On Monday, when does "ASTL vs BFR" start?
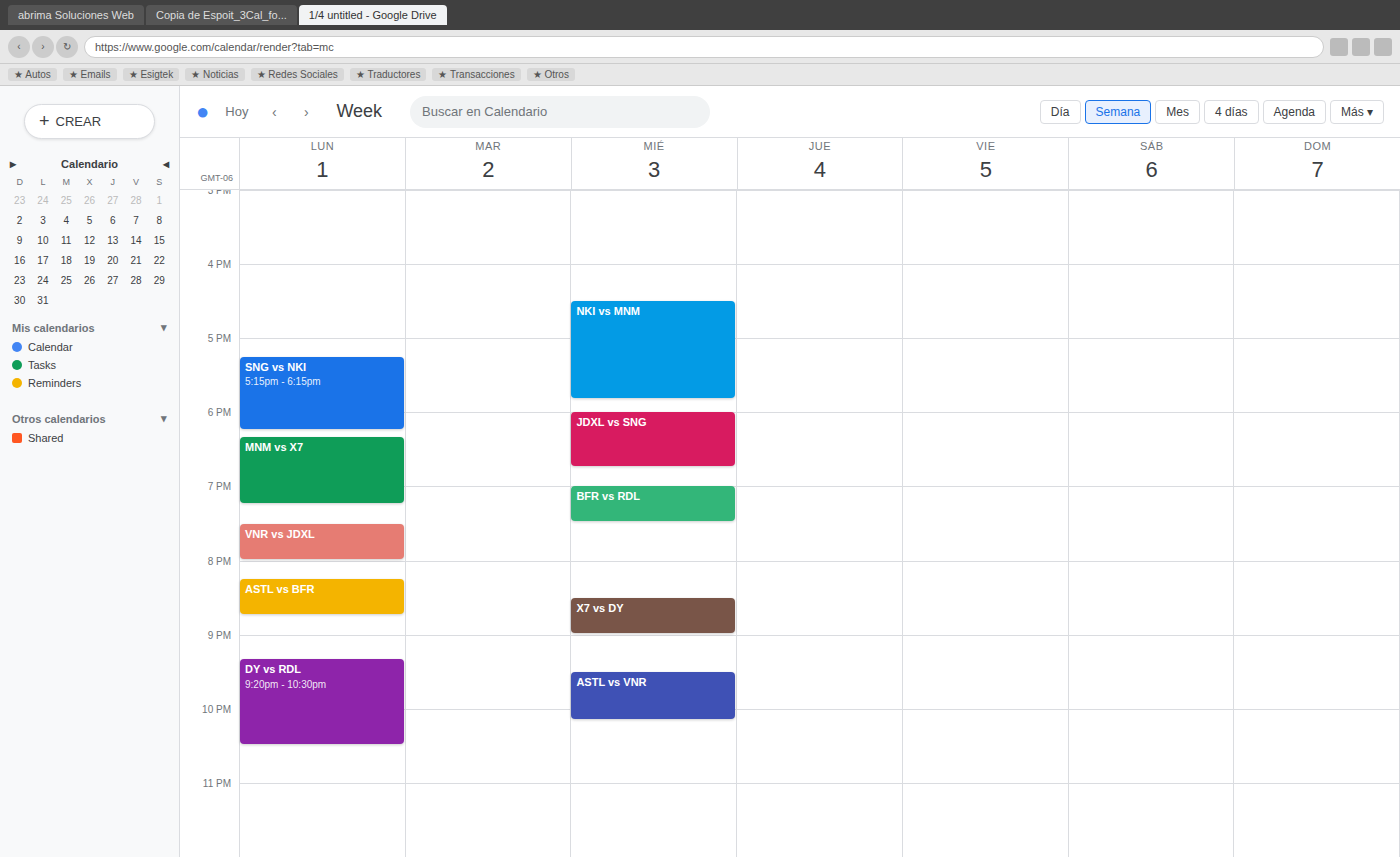
8:15 PM